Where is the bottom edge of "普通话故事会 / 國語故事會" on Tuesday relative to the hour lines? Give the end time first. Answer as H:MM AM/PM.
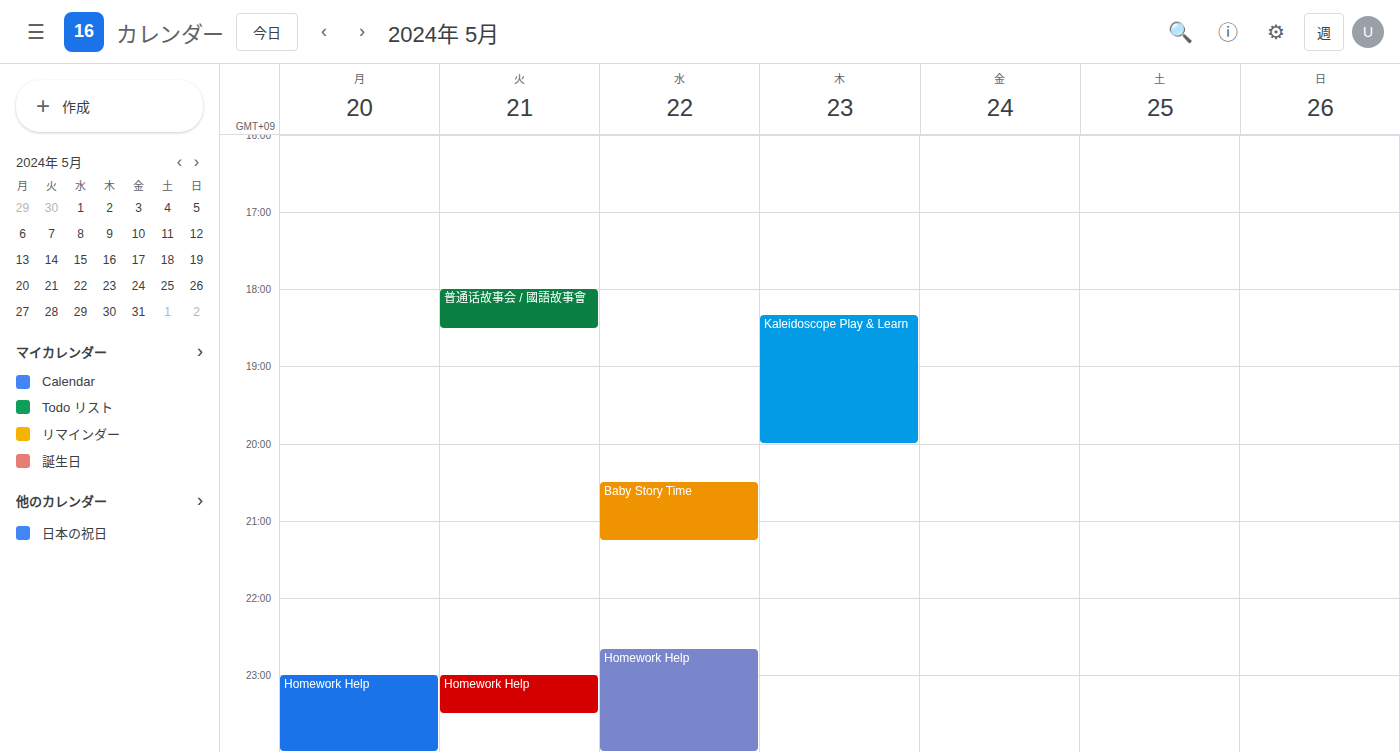
6:30 PM -- halfway between the 6 PM and 7 PM lines.